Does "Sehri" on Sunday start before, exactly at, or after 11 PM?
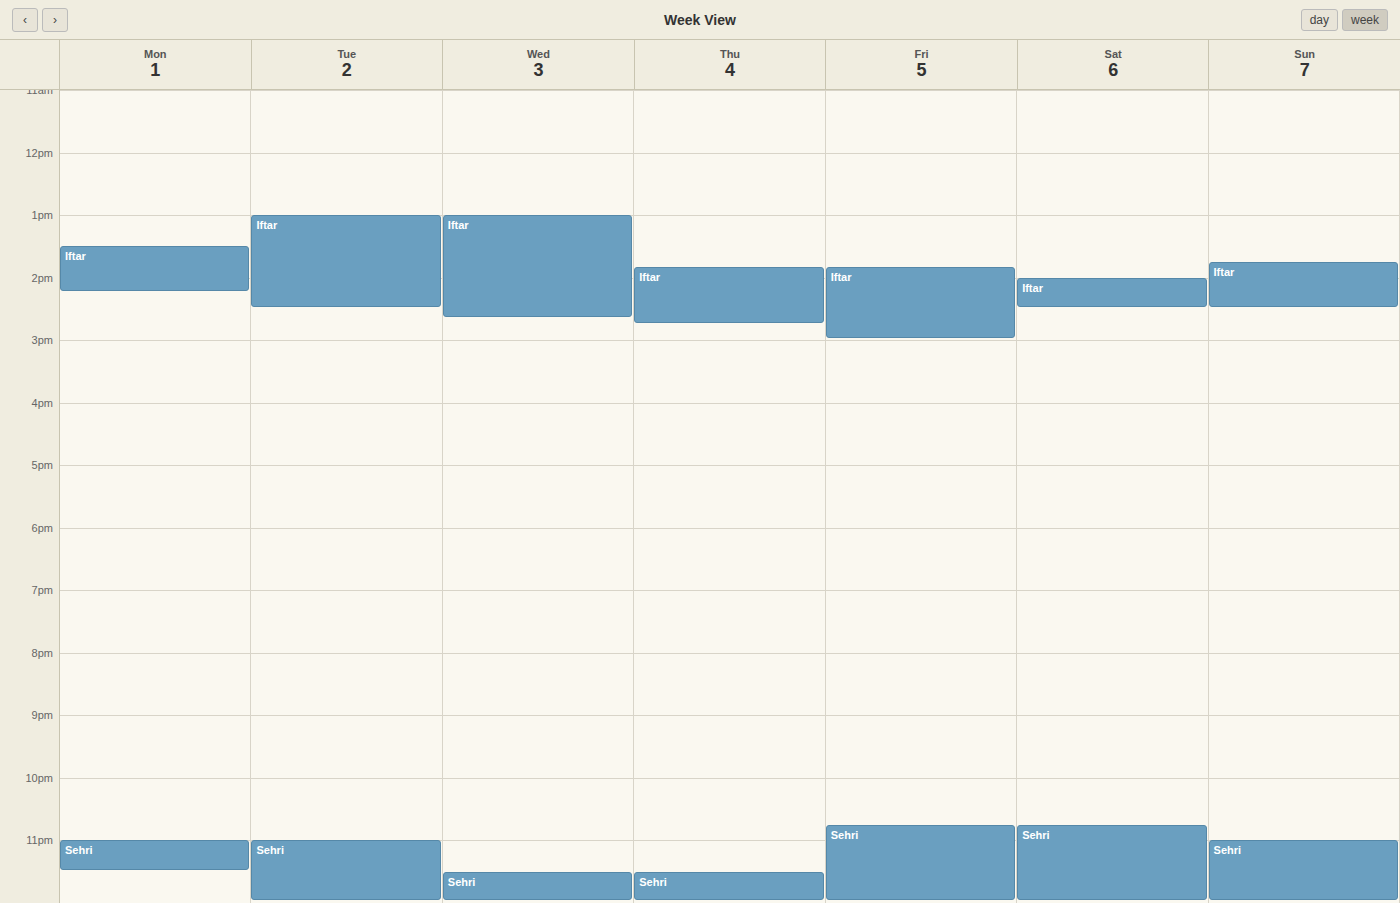
11:00 PM -- exactly at 11 PM, on the 11 PM line.